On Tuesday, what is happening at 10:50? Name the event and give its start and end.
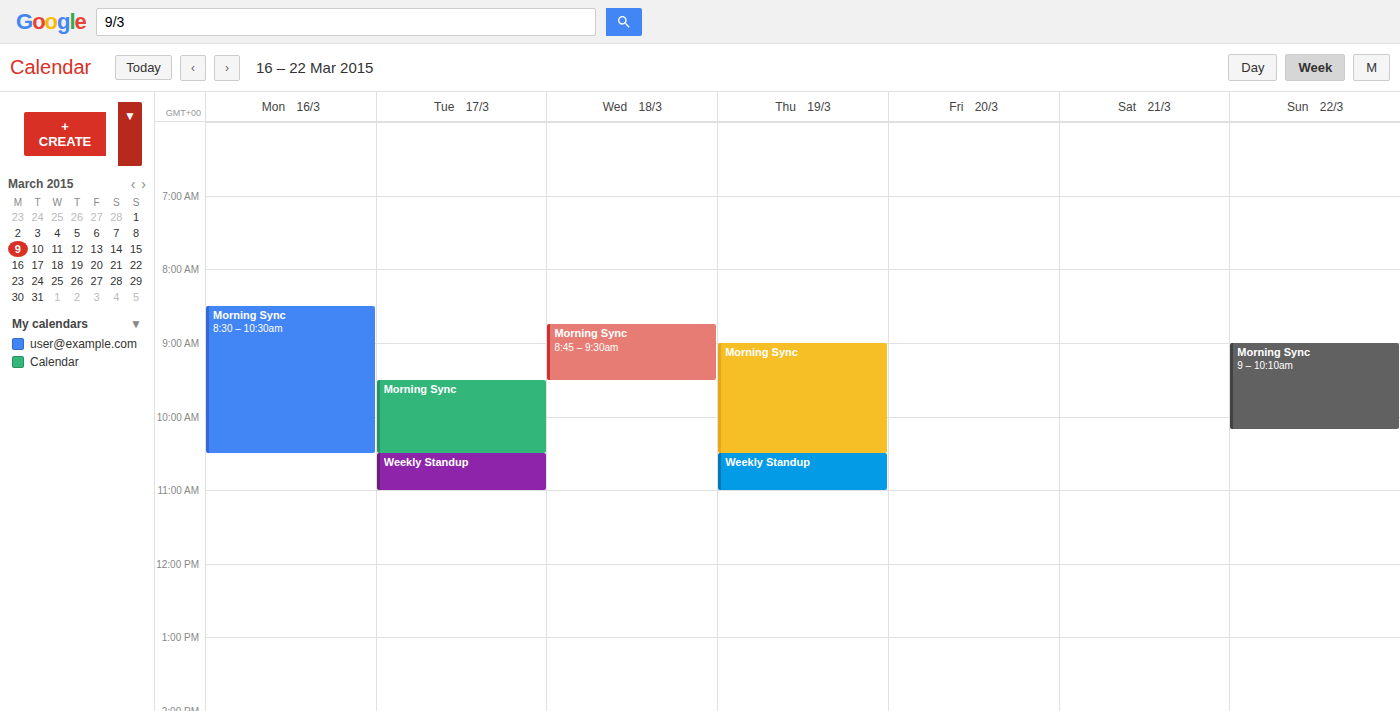
"Weekly Standup", 10:30 to 11:00